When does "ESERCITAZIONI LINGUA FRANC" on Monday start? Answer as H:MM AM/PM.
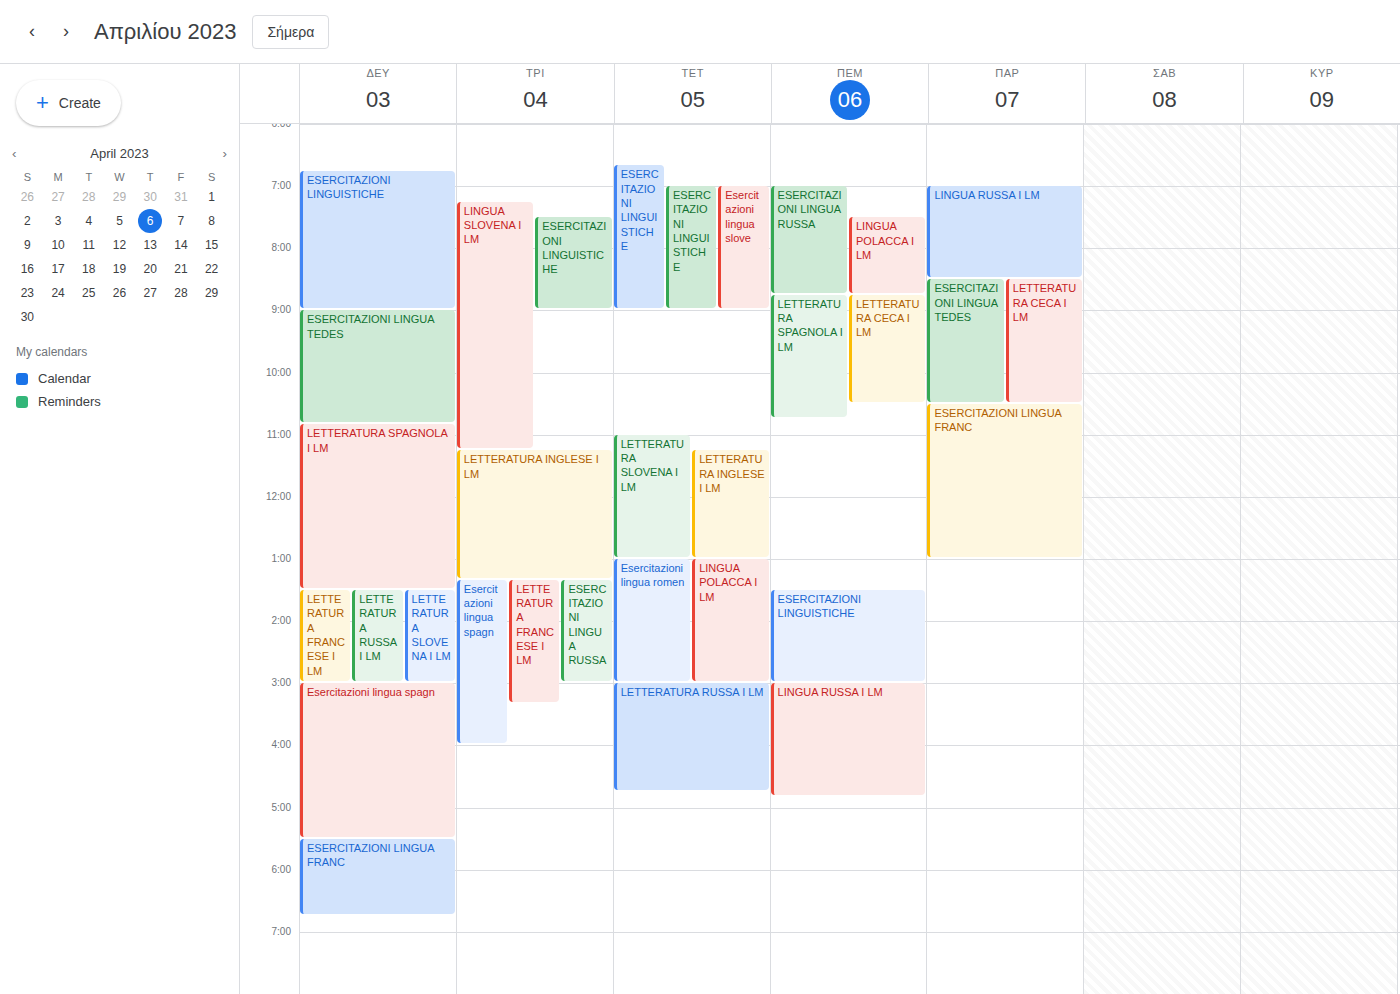
5:30 PM